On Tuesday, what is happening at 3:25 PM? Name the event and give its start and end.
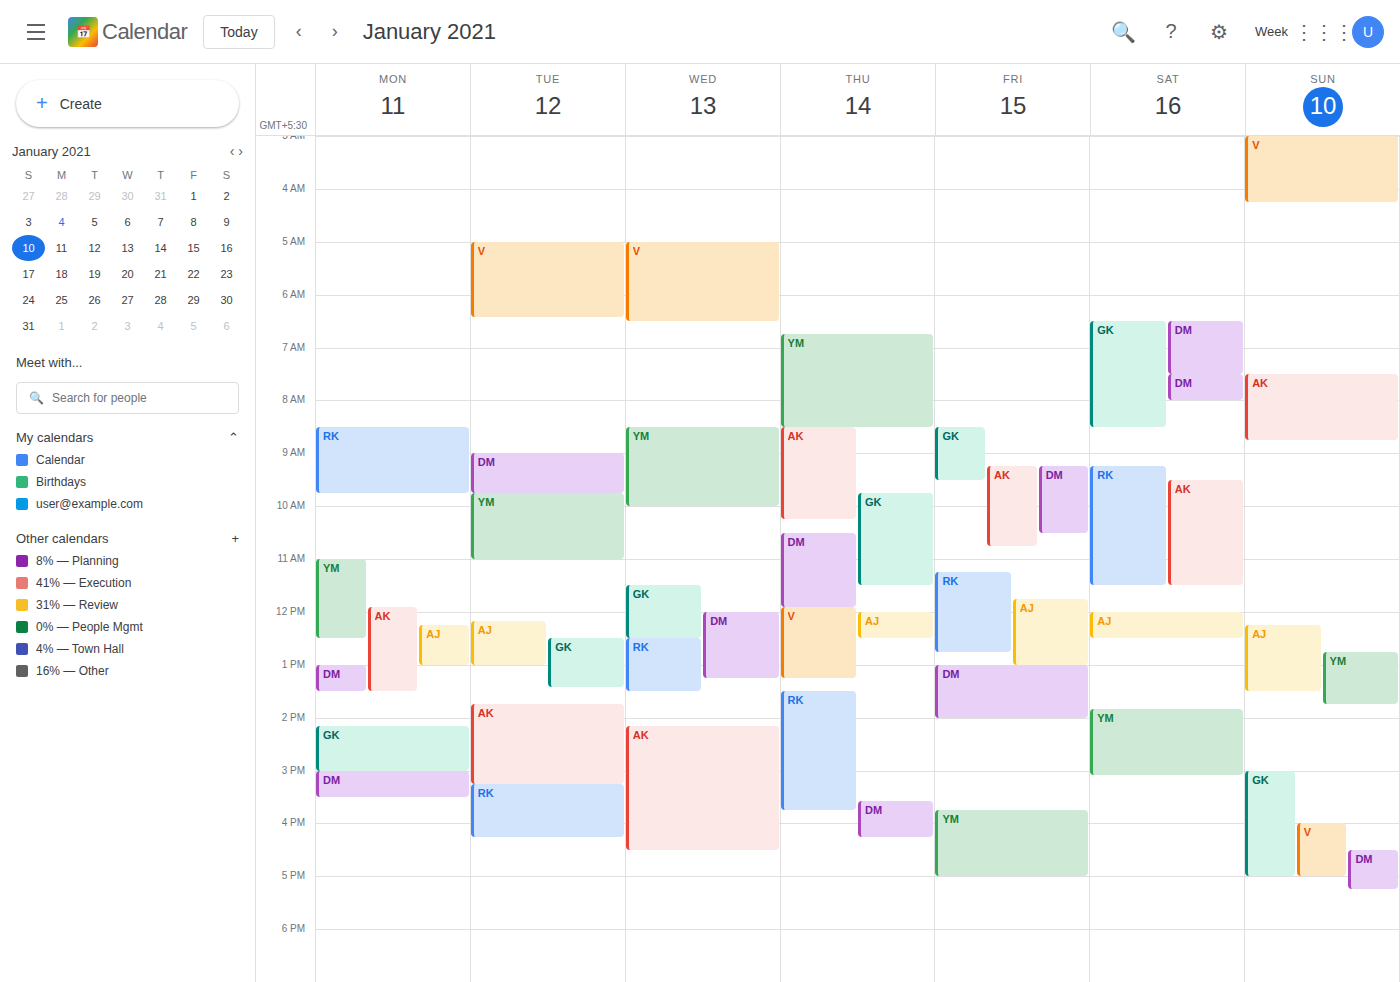
"RK", 3:15 PM to 4:15 PM